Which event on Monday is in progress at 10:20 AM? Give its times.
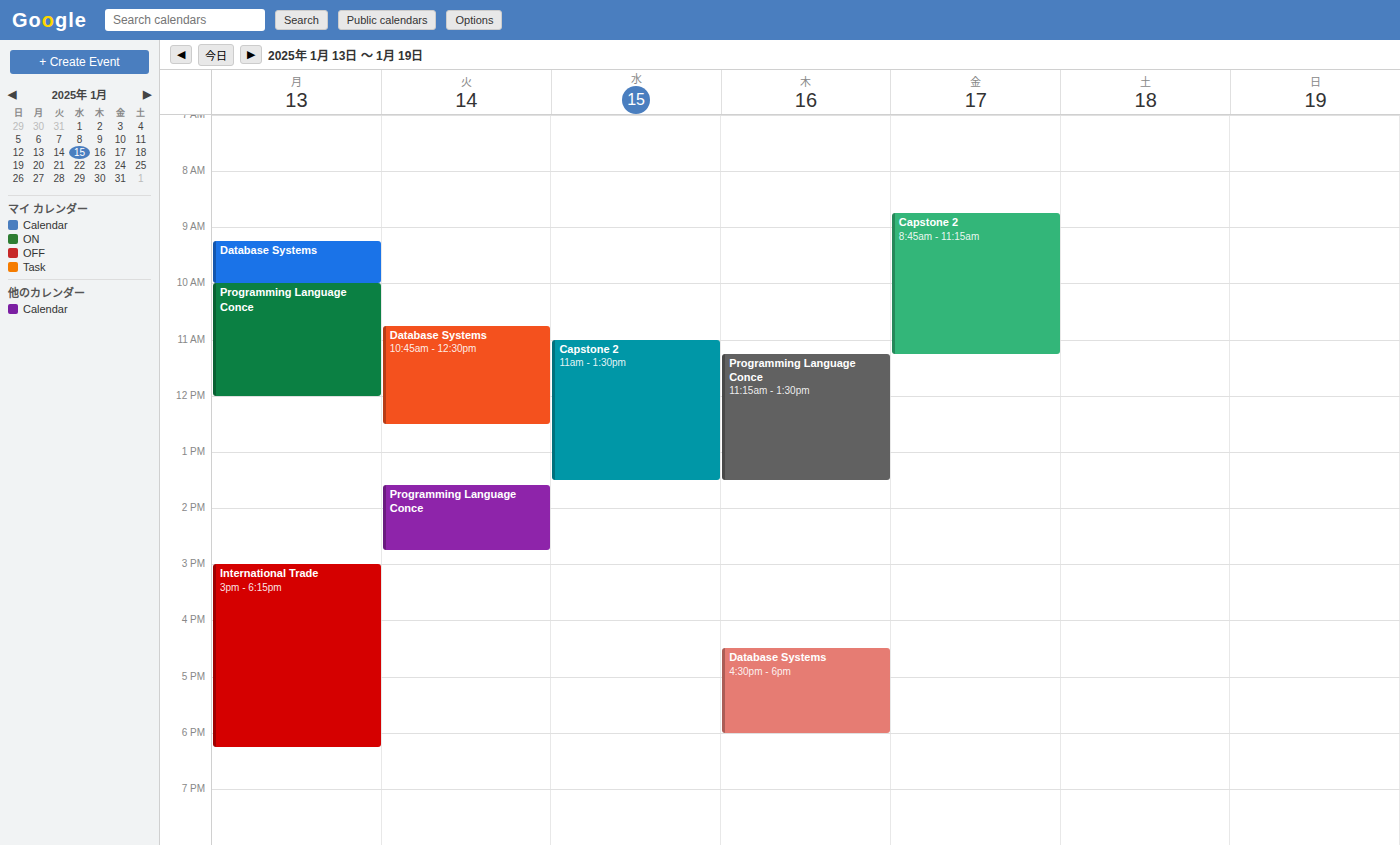
"Programming Language Conce", 10:00 AM to 12:00 PM